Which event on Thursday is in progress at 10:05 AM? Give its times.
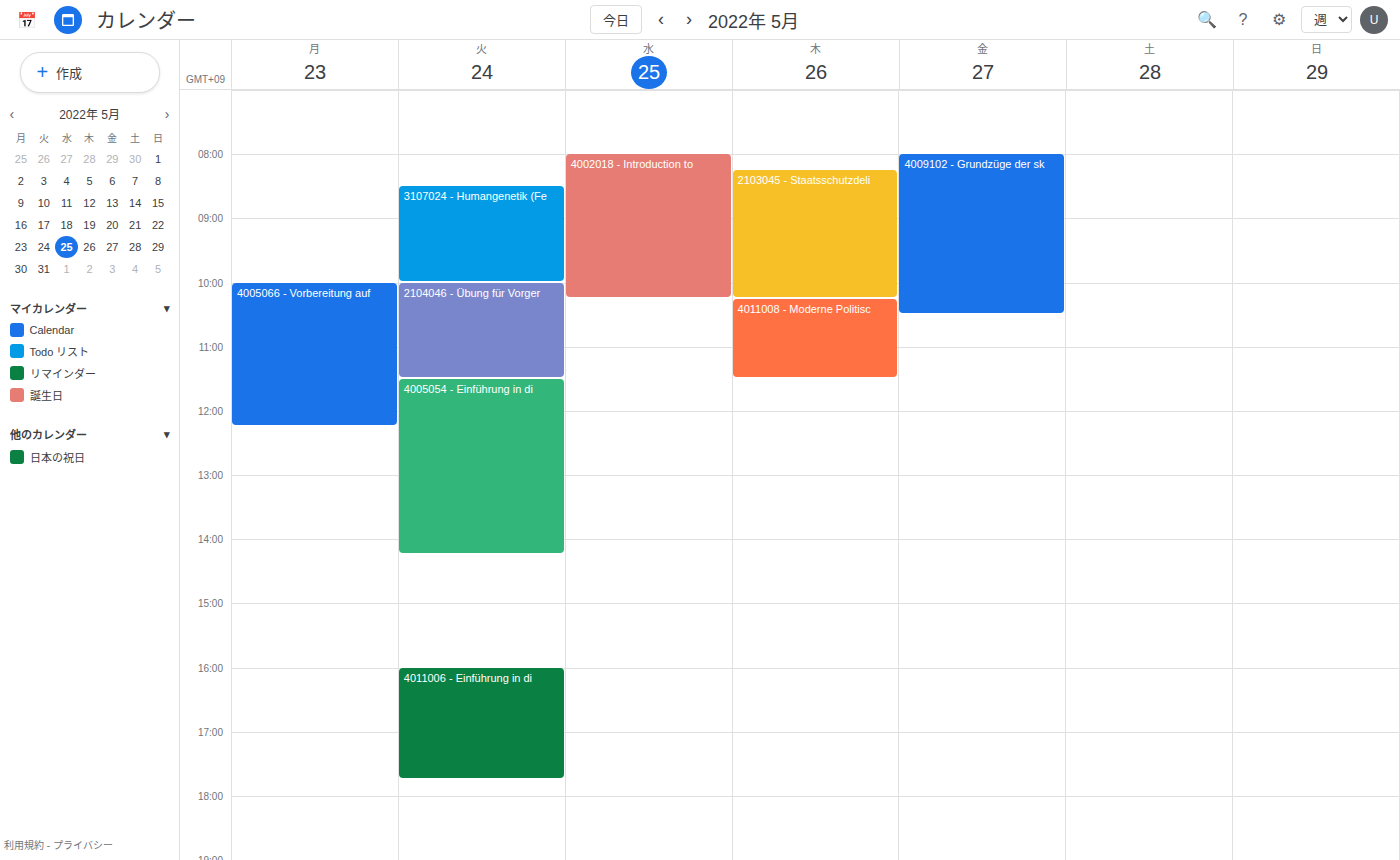
"2103045 - Staatsschutzdeli", 8:15 AM to 10:15 AM